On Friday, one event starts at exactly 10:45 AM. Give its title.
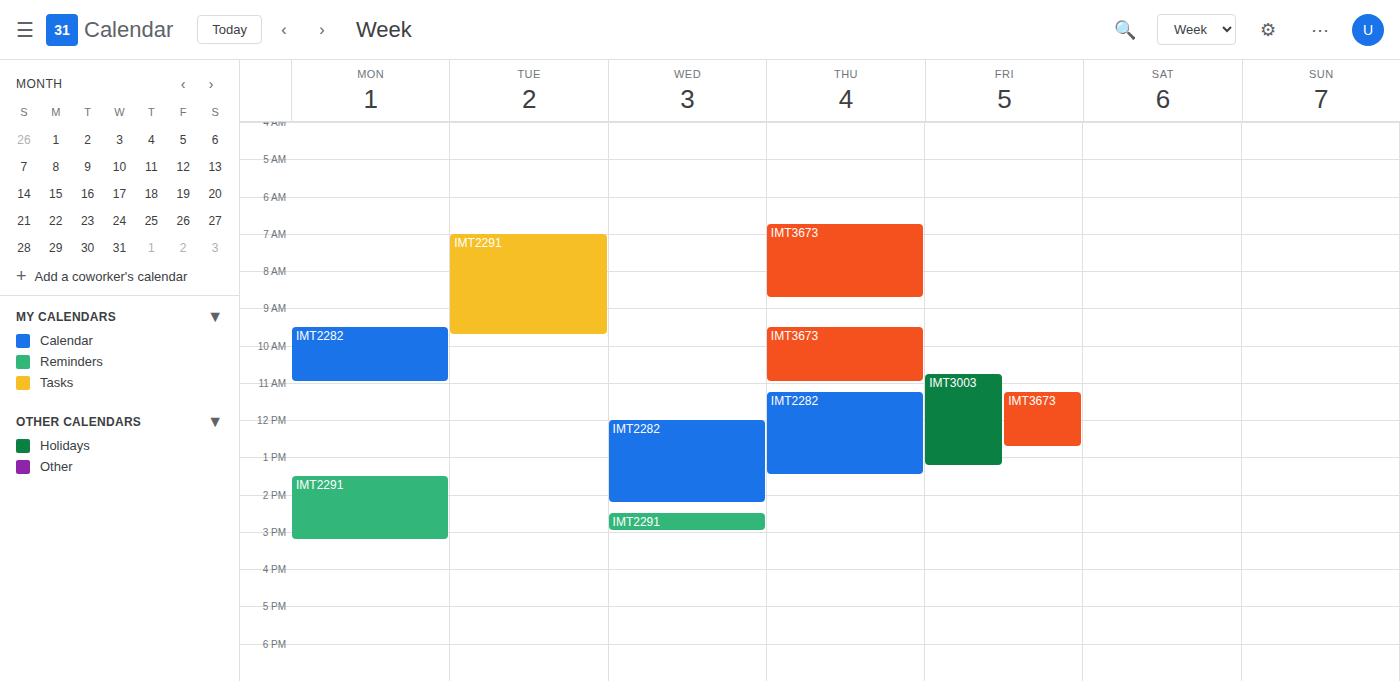
"IMT3003"